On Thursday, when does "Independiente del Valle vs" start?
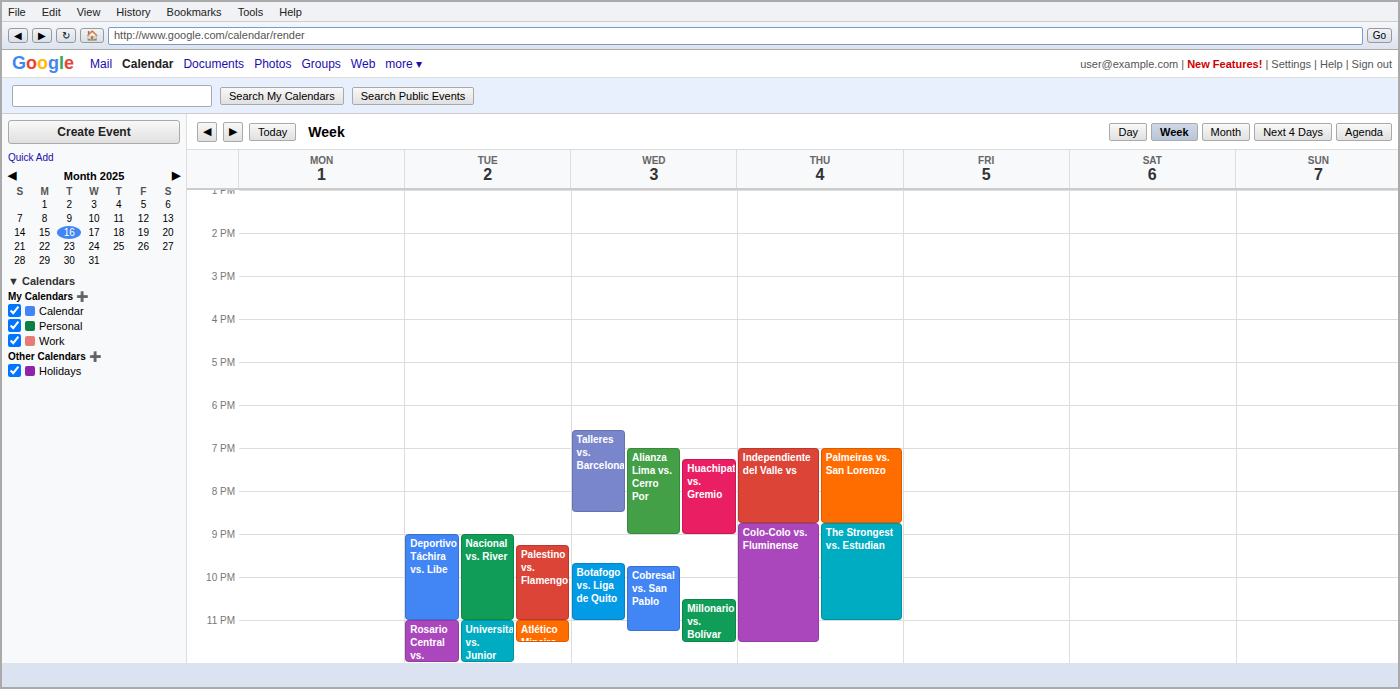
7:00 PM